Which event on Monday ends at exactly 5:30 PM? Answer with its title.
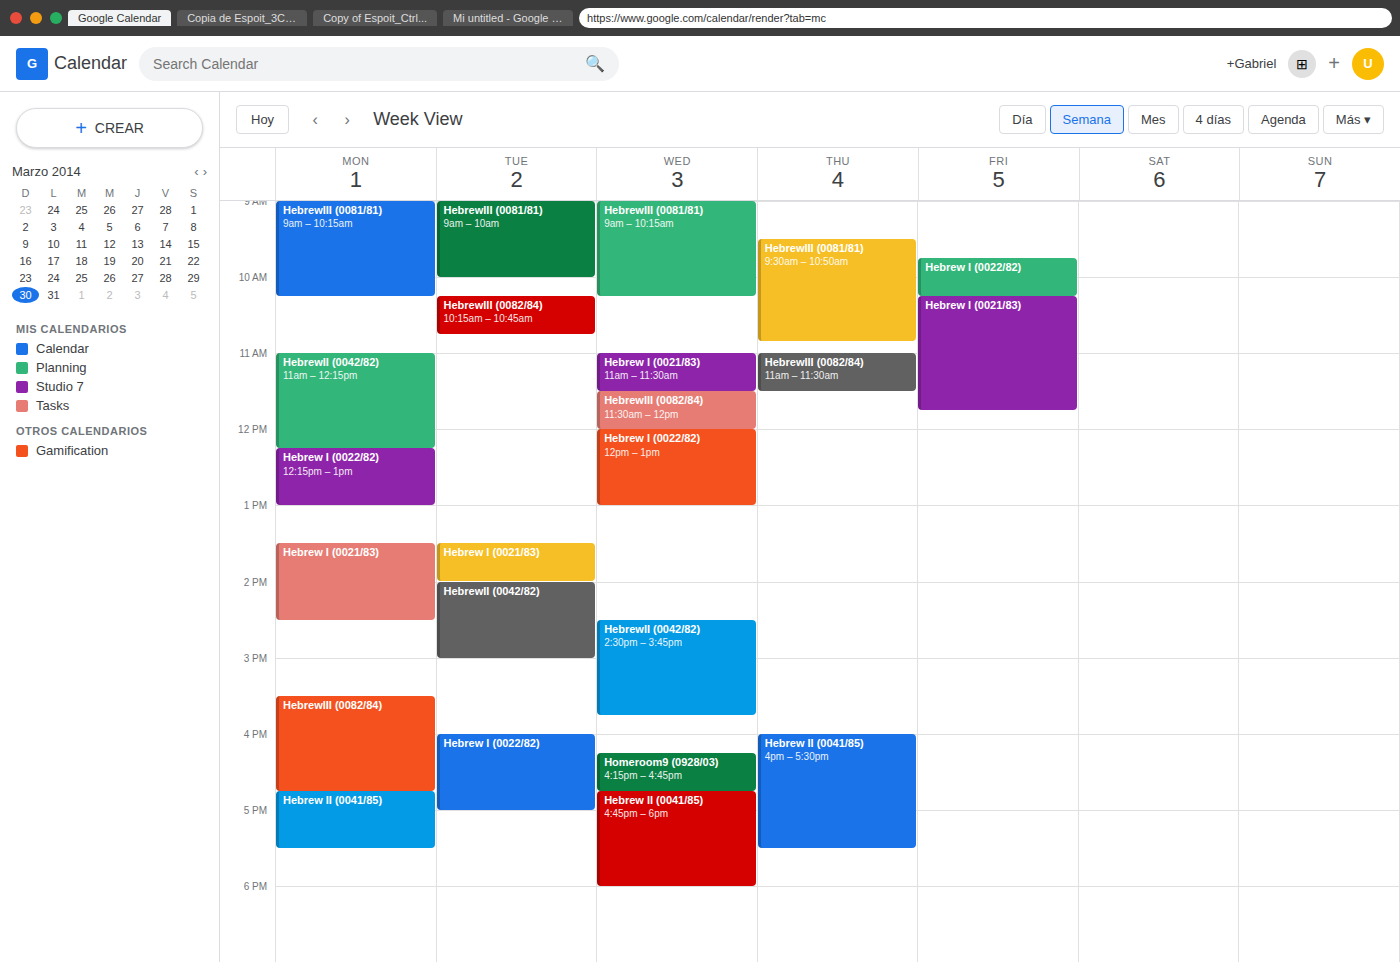
"Hebrew II (0041/85)"